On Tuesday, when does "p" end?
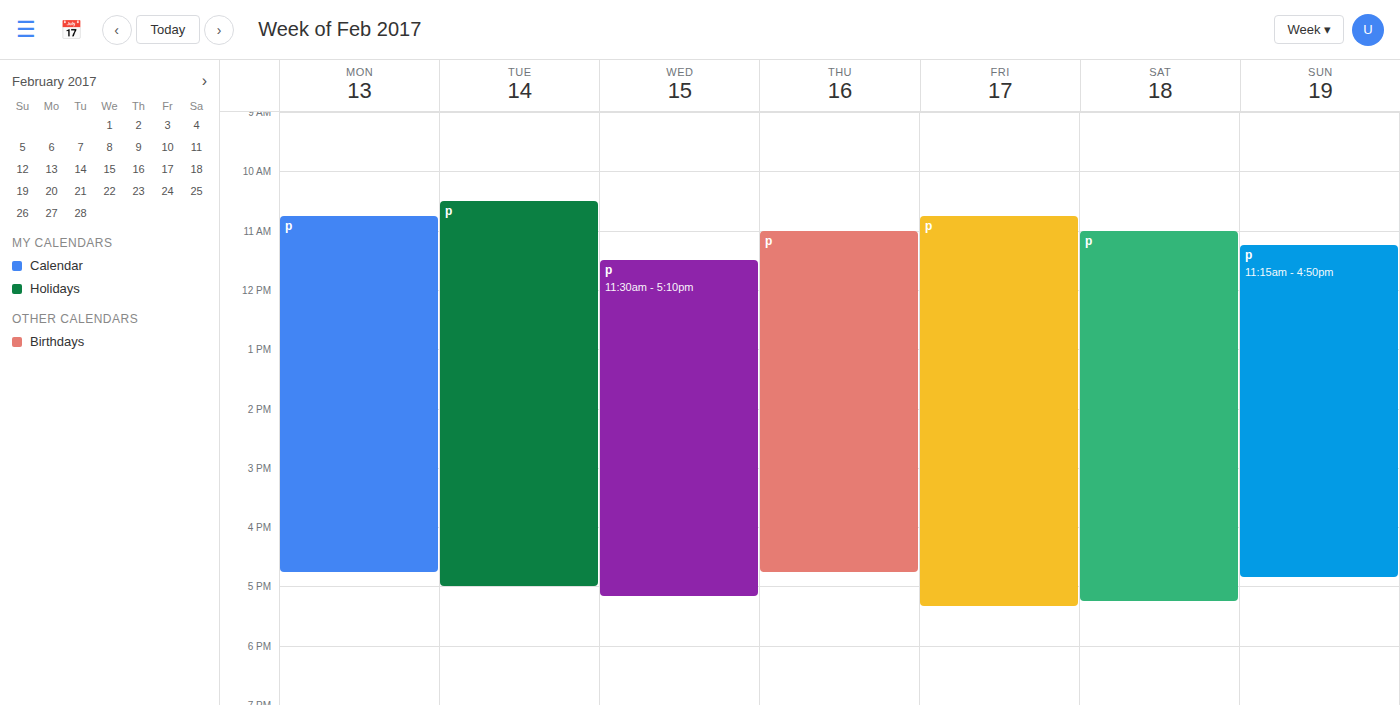
5:00 PM